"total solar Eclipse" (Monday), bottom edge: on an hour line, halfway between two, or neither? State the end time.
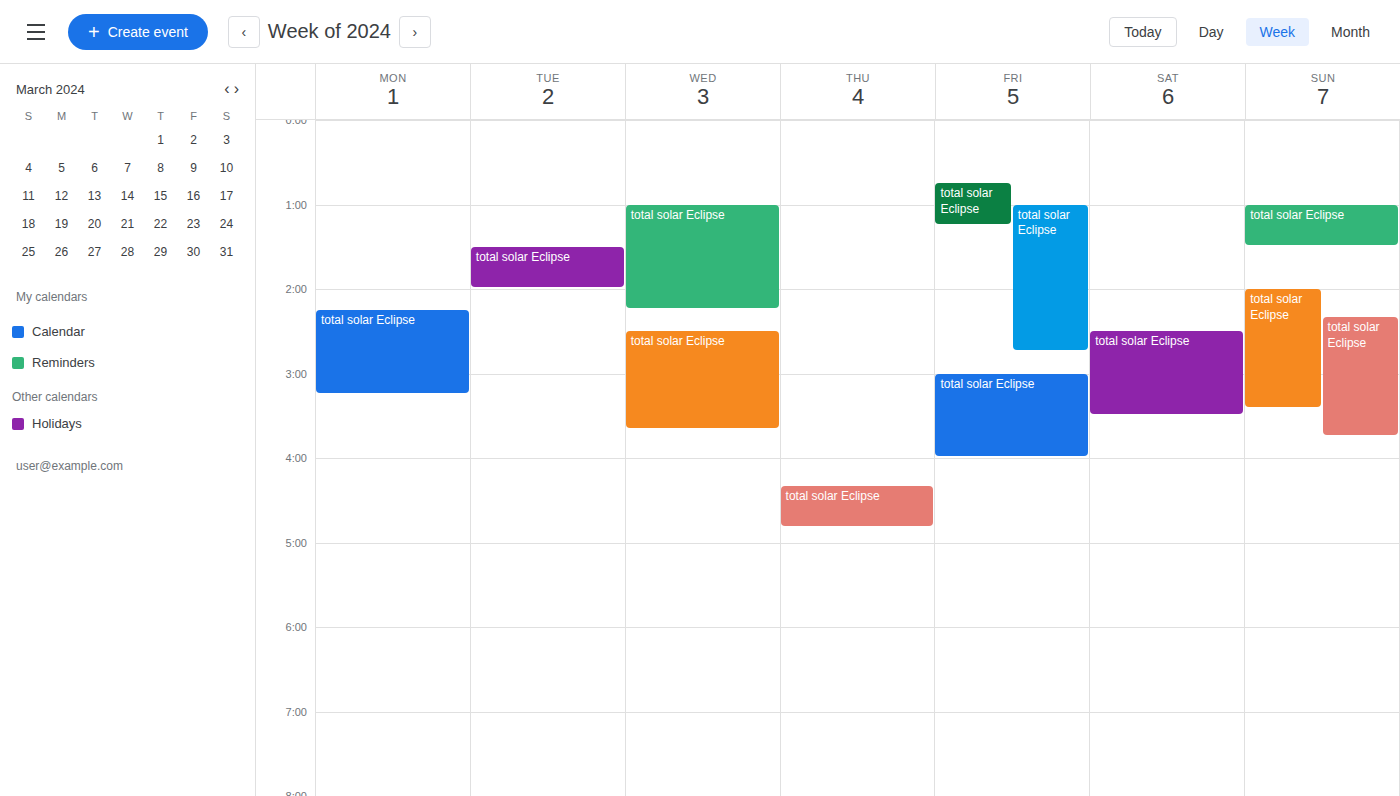
3:15 AM -- neither: a quarter of the way from the 3 AM line to the 4 AM line.